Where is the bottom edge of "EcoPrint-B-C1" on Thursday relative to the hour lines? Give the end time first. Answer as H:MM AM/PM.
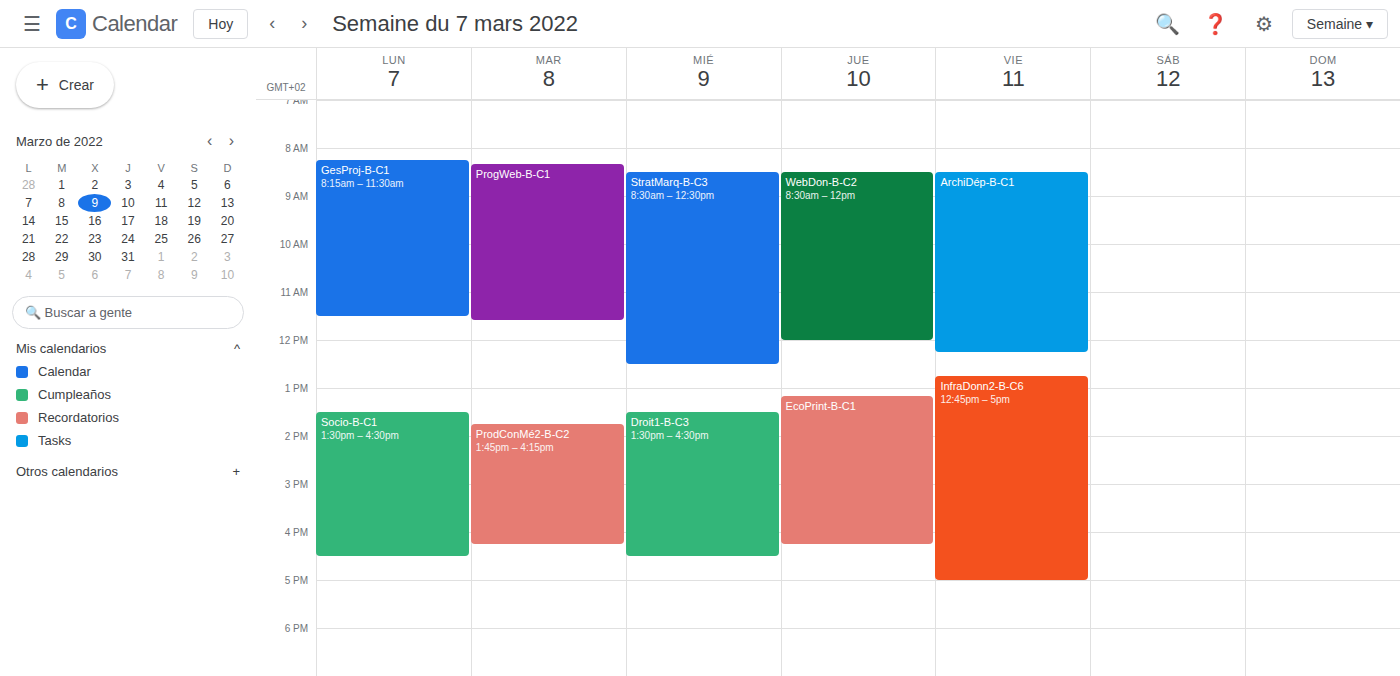
4:15 PM -- neither: a quarter of the way from the 4 PM line to the 5 PM line.